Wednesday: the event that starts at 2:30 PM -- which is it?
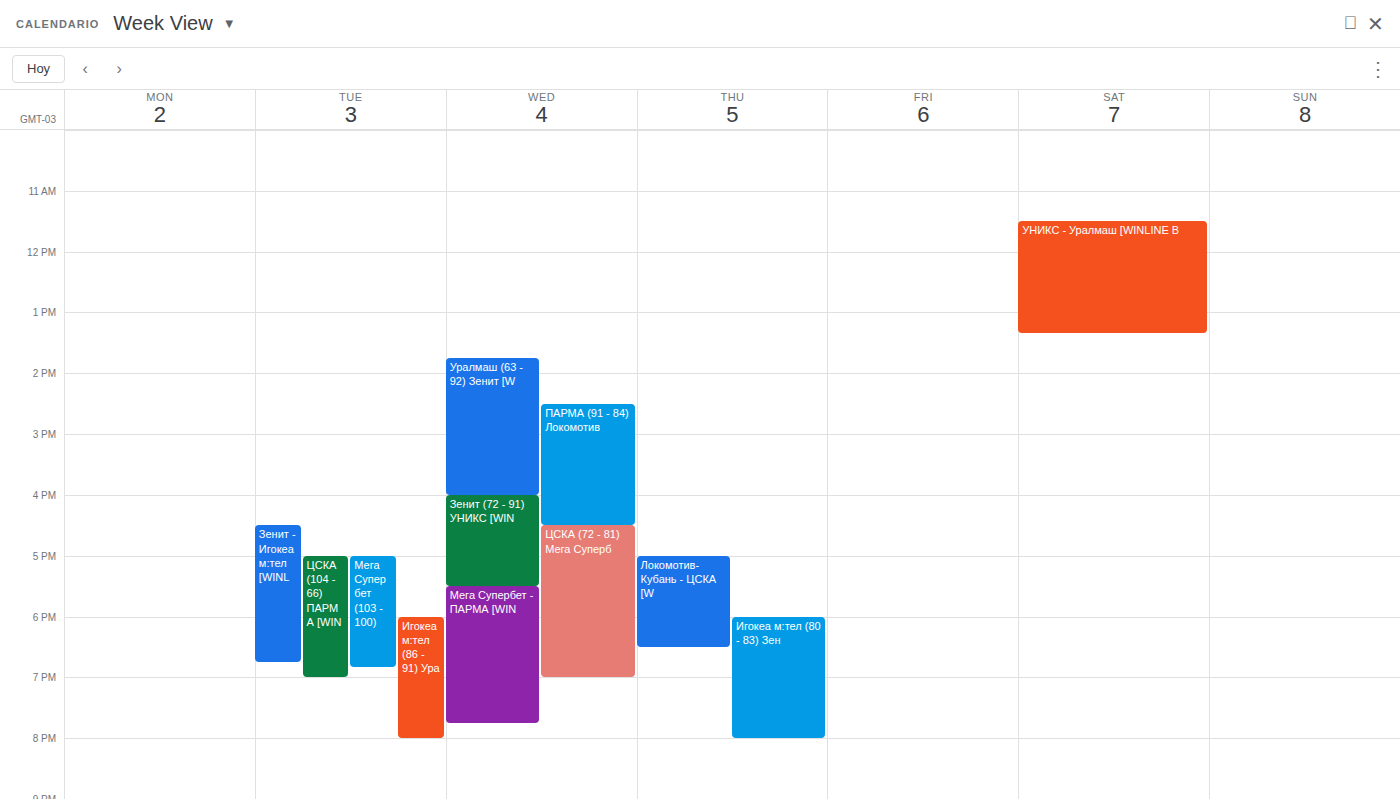
"ПАРМА (91 - 84) Локомотив"